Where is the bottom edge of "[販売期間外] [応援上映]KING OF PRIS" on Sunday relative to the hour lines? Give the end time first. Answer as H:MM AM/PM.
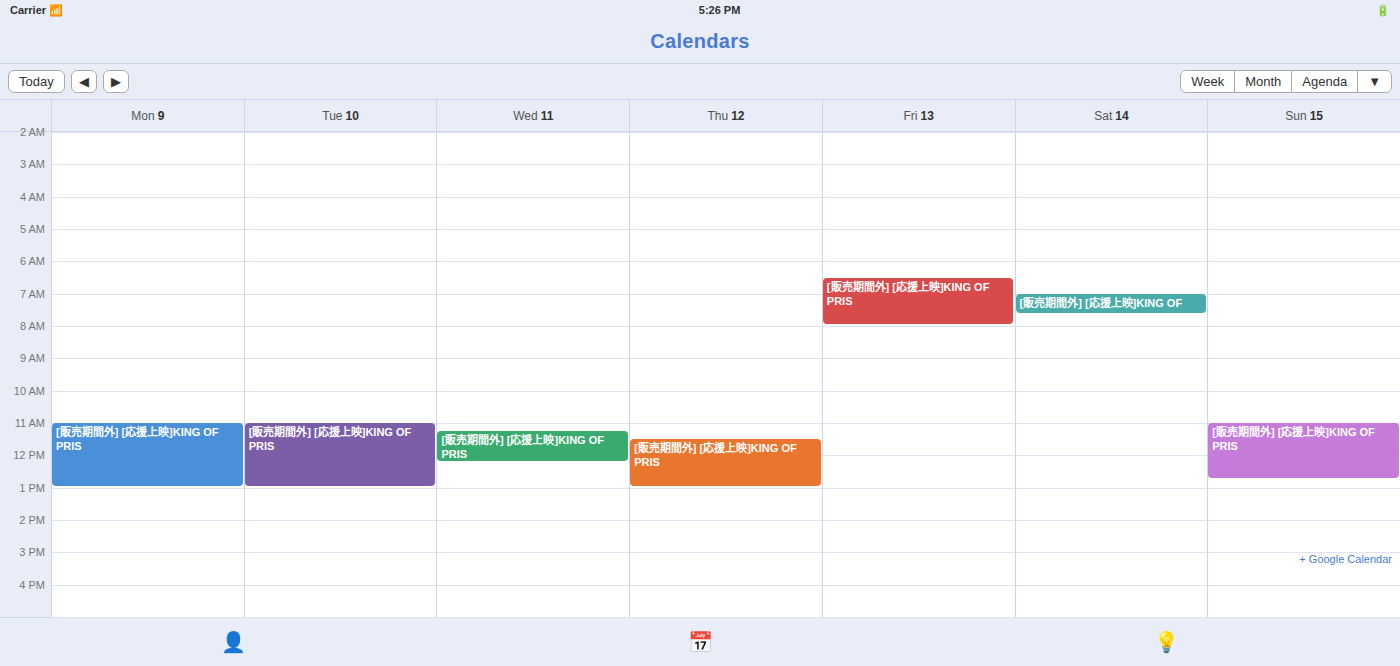
12:45 PM -- neither: three quarters of the way from the 12 PM line to the 1 PM line.